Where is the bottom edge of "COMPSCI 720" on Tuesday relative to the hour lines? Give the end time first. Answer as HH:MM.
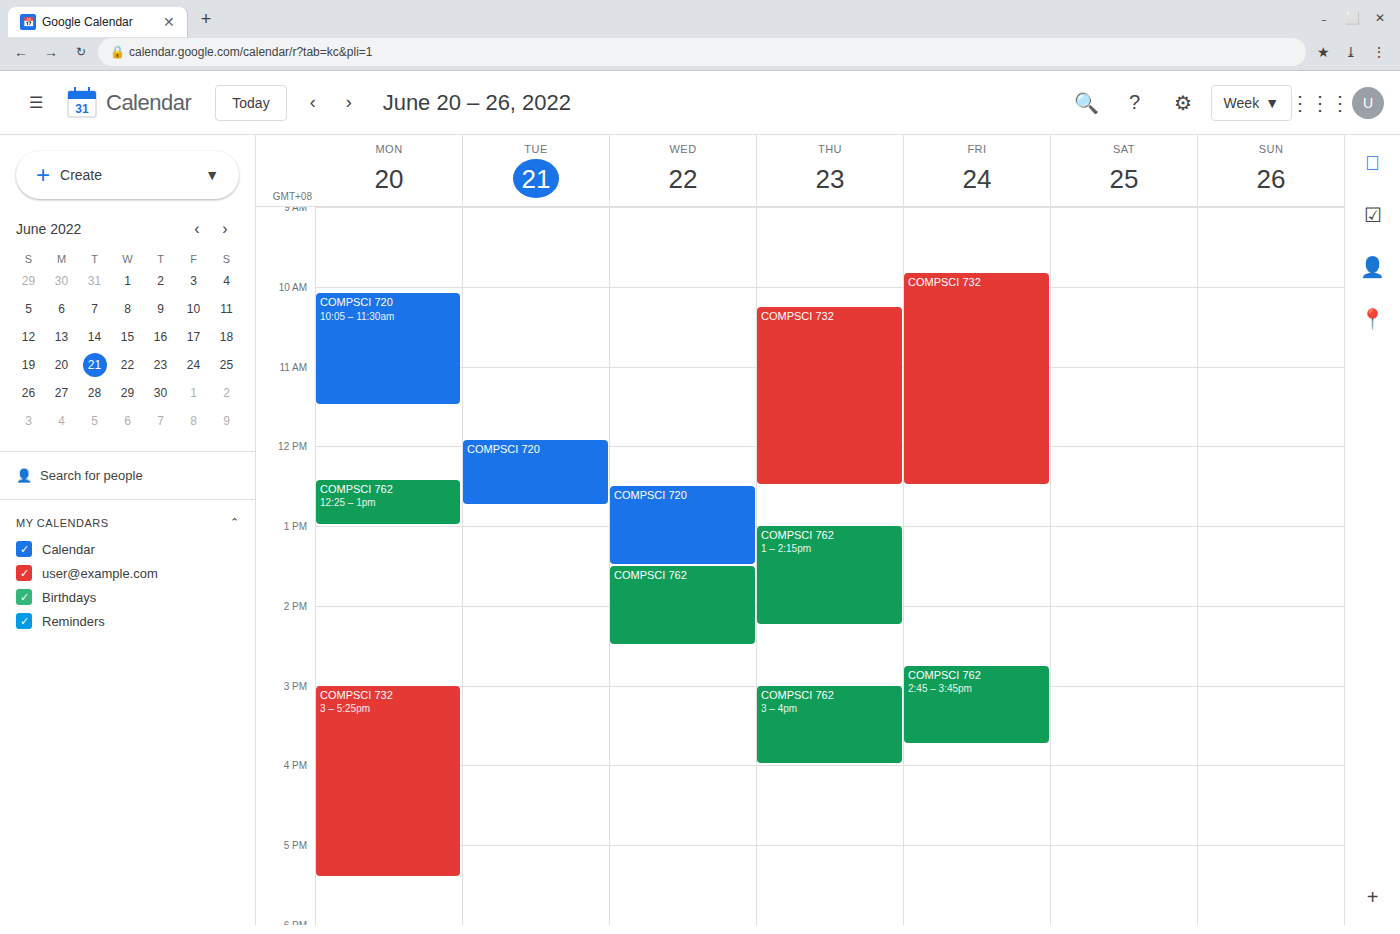
12:45 -- neither: three quarters of the way from the 12:00 line to the 13:00 line.